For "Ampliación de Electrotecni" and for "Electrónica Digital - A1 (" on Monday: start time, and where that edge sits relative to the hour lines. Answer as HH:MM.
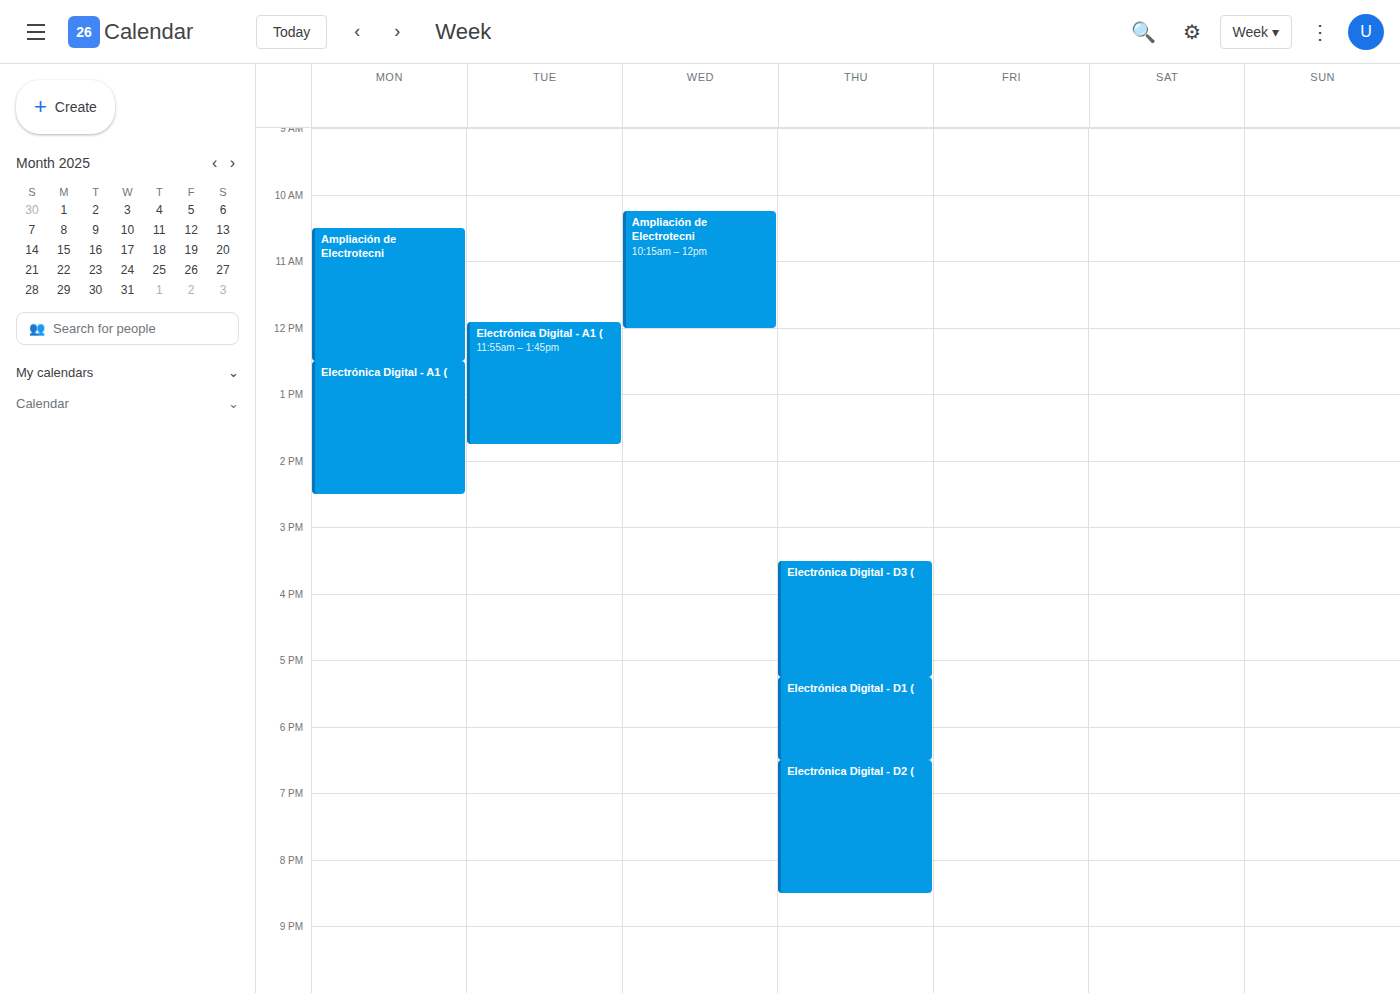
"Ampliación de Electrotecni": 10:30, halfway between the 10:00 and 11:00 lines. "Electrónica Digital - A1 (": 12:30, halfway between the 12:00 and 13:00 lines.